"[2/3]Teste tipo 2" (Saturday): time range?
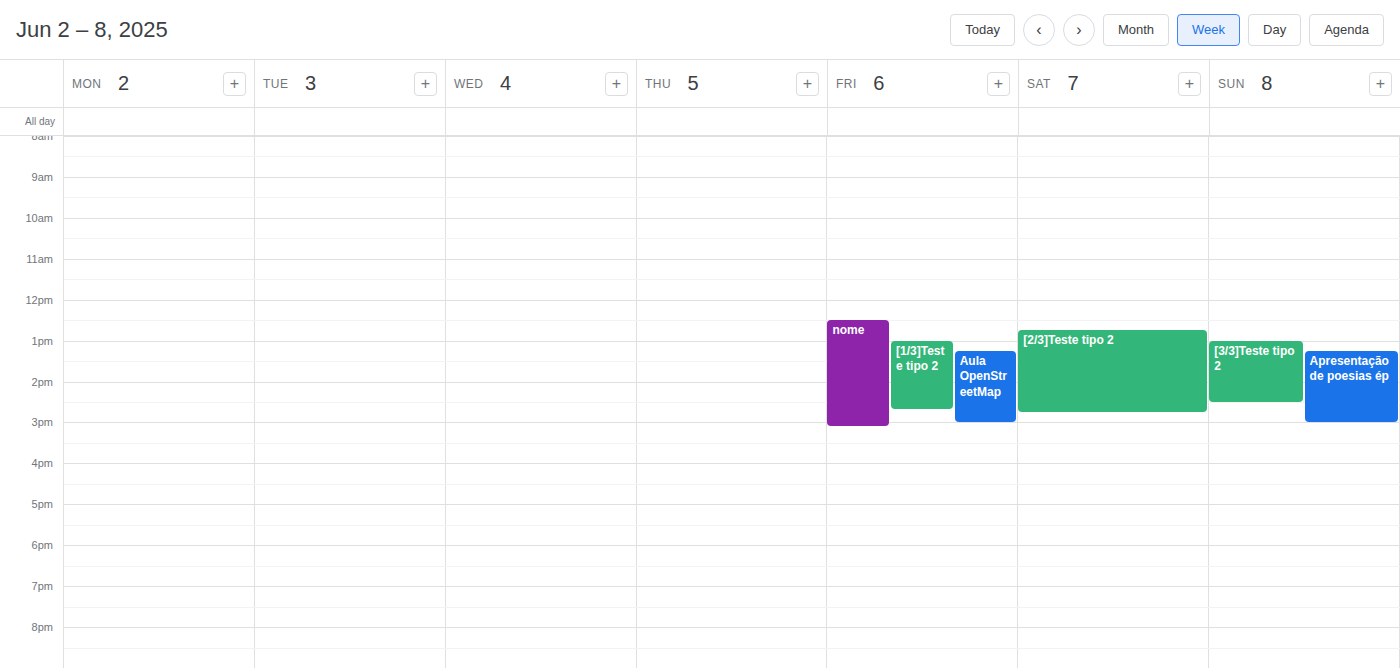
12:45 PM to 2:45 PM